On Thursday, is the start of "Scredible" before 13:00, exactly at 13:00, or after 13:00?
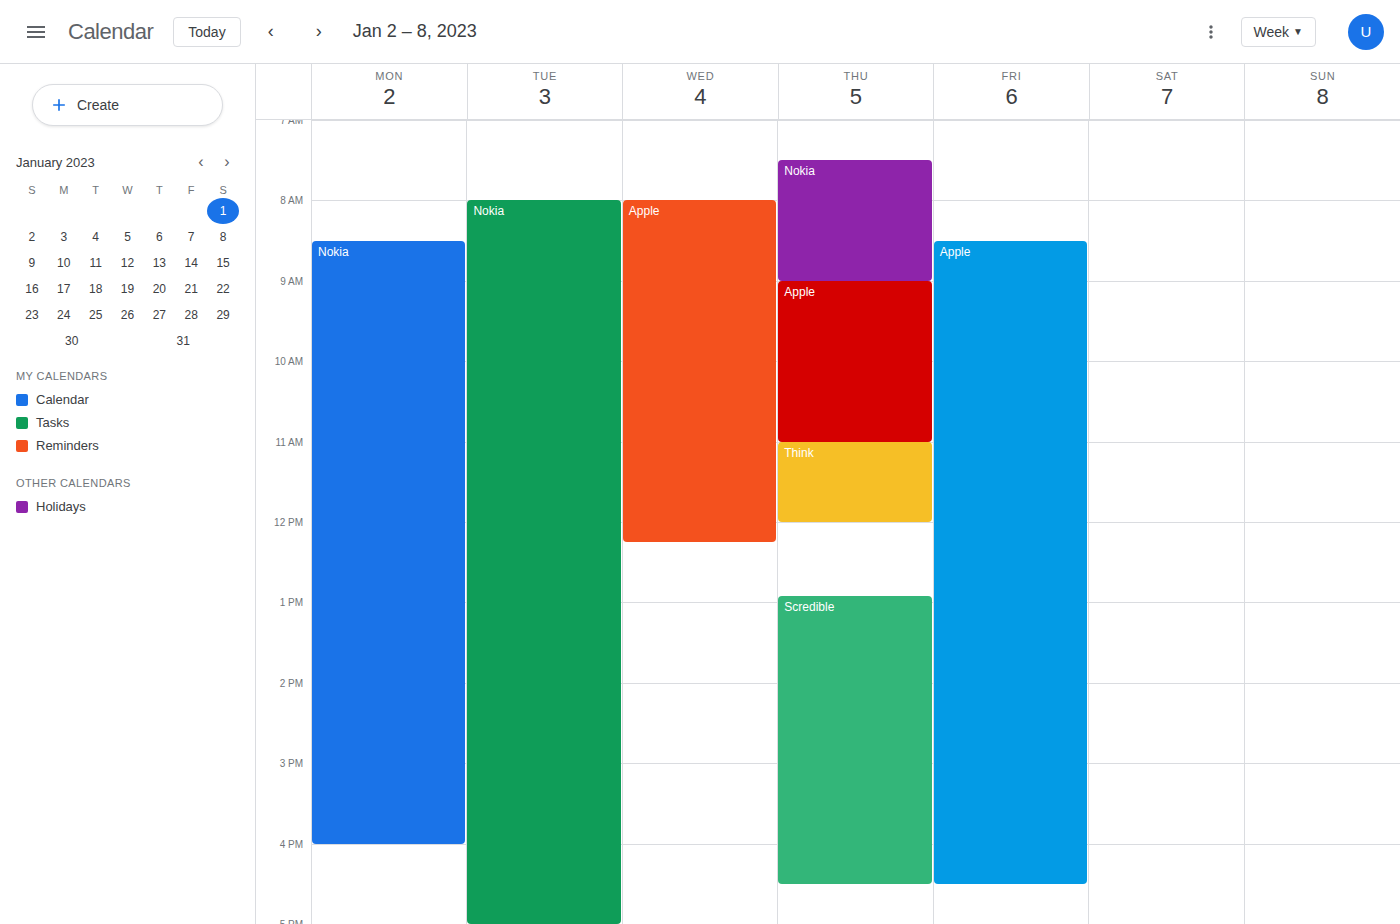
12:55 -- before 13:00, 5 minutes above the 13:00 line.